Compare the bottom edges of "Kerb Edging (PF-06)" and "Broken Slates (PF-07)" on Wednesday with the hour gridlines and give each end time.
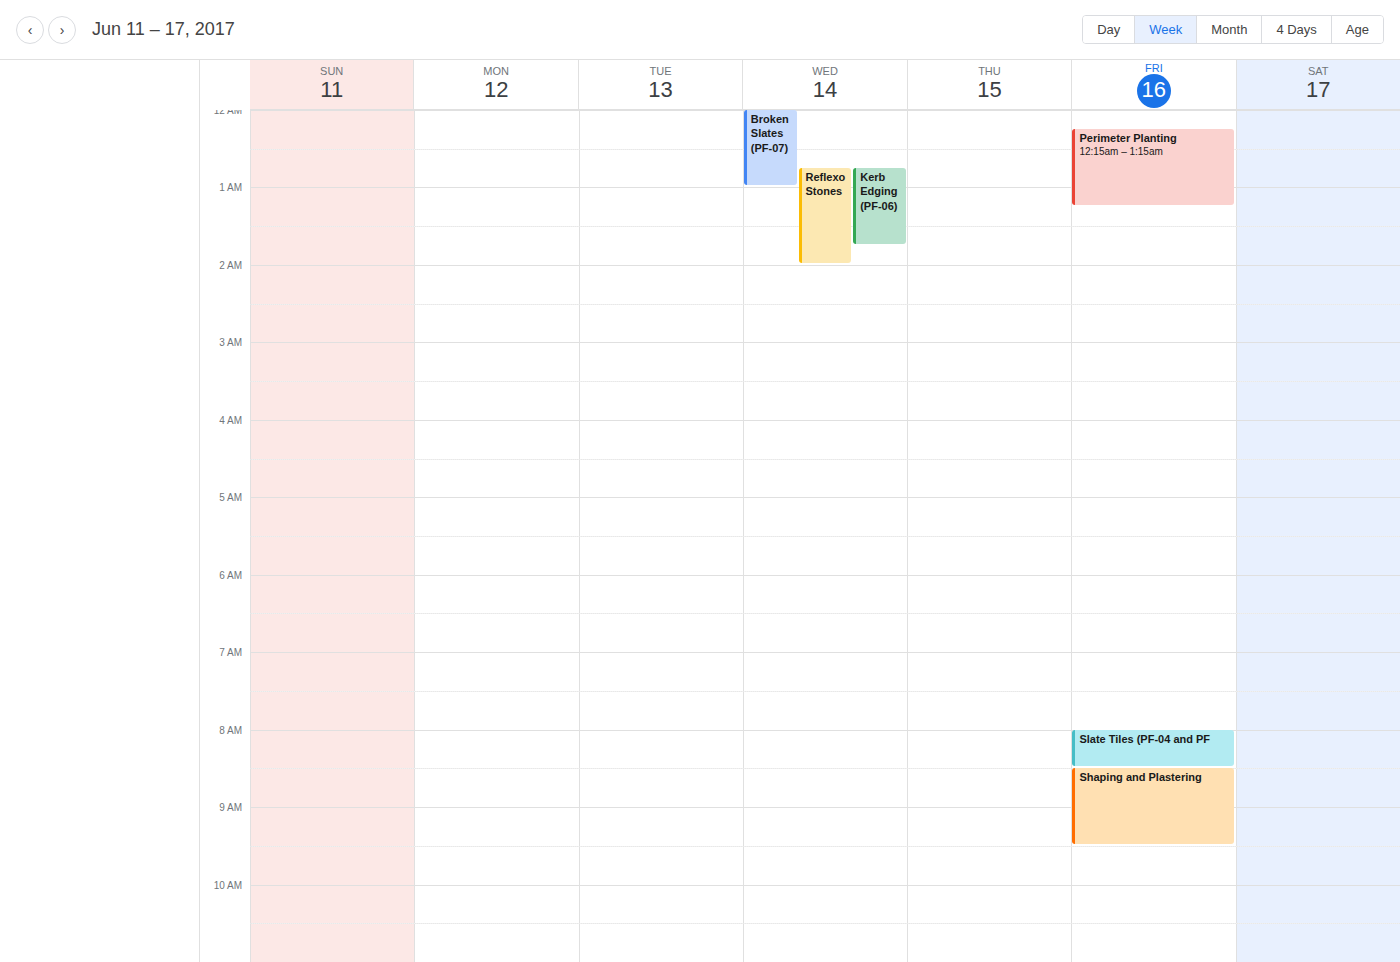
"Kerb Edging (PF-06)": 1:45 AM, neither: three quarters of the way from the 1 AM line to the 2 AM line. "Broken Slates (PF-07)": 1:00 AM, exactly on the 1 AM line.